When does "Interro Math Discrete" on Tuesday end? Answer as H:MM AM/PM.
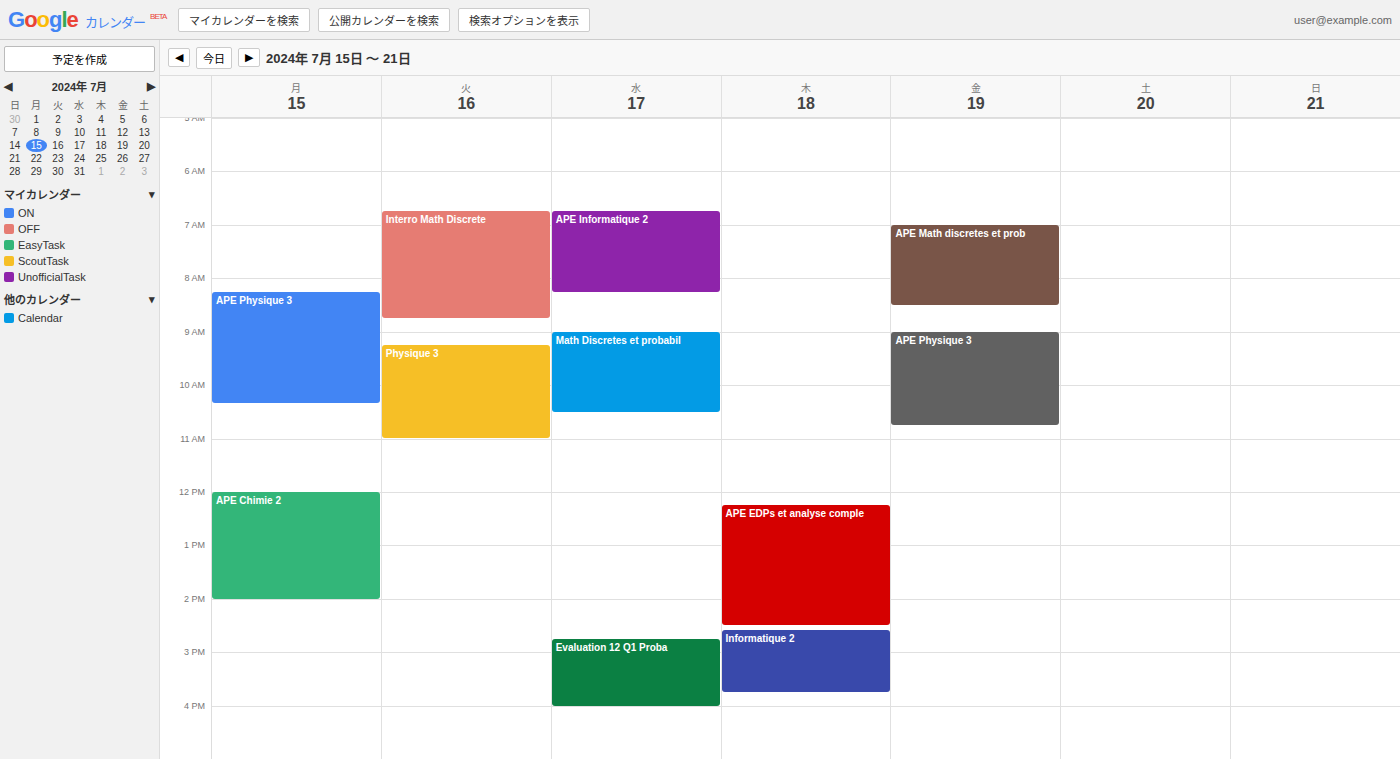
8:45 AM